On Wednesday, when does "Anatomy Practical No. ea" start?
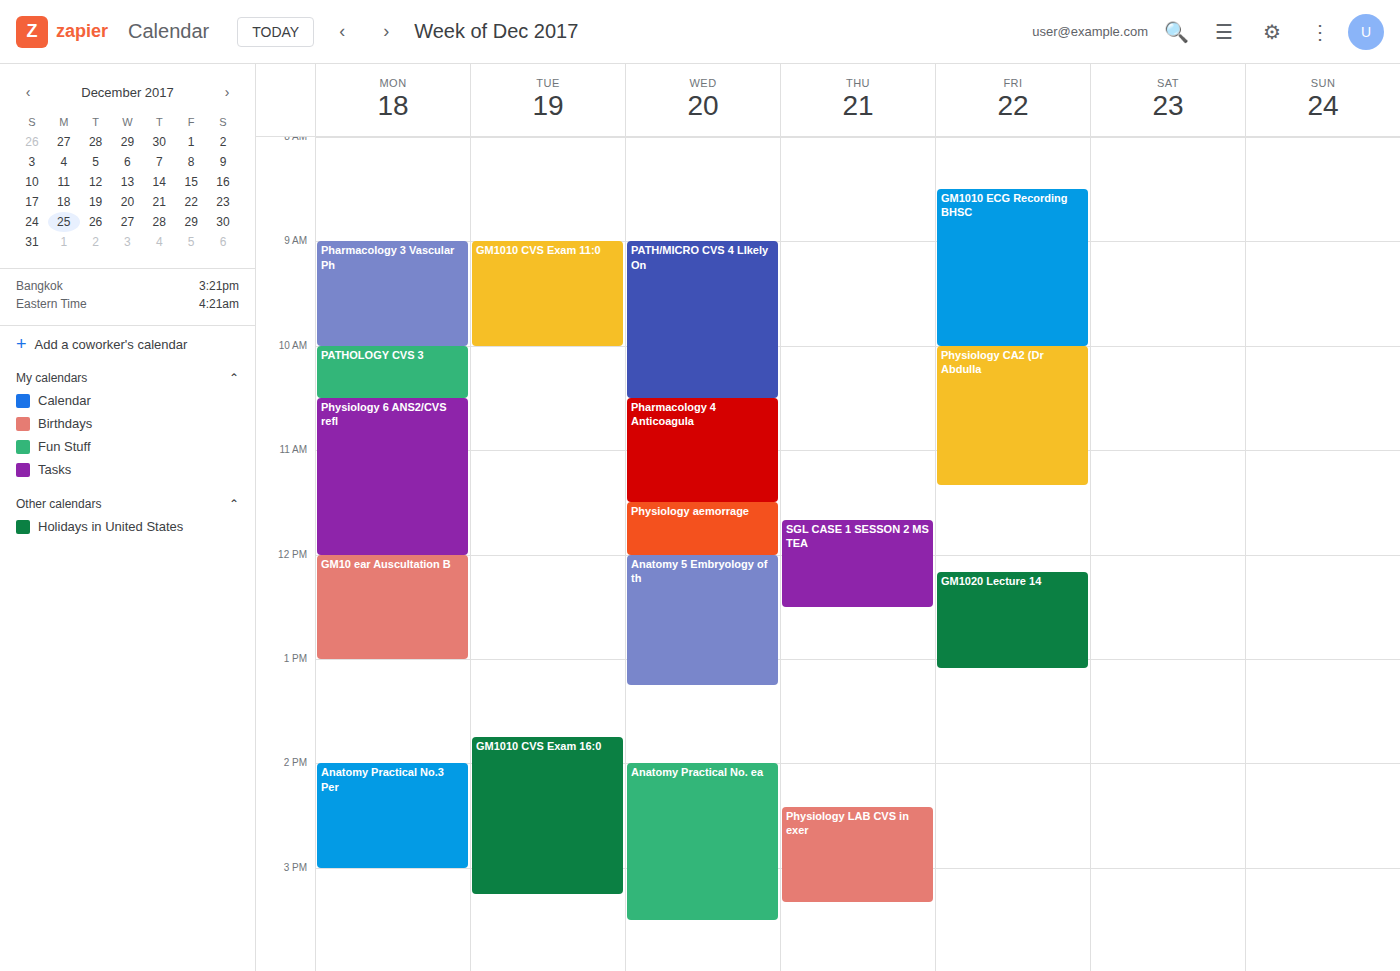
2:00 PM